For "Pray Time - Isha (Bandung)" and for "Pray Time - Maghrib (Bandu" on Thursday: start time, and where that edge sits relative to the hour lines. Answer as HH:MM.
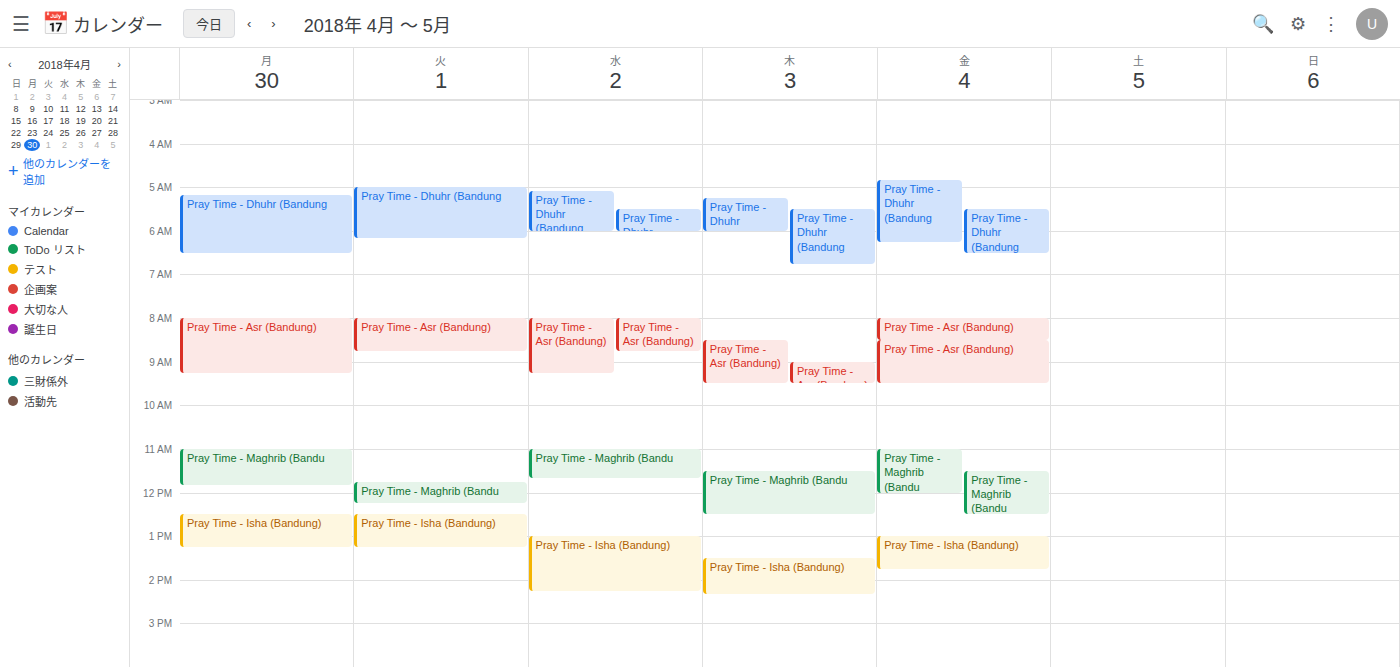
"Pray Time - Isha (Bandung)": 13:30, halfway between the 13:00 and 14:00 lines. "Pray Time - Maghrib (Bandu": 11:30, halfway between the 11:00 and 12:00 lines.